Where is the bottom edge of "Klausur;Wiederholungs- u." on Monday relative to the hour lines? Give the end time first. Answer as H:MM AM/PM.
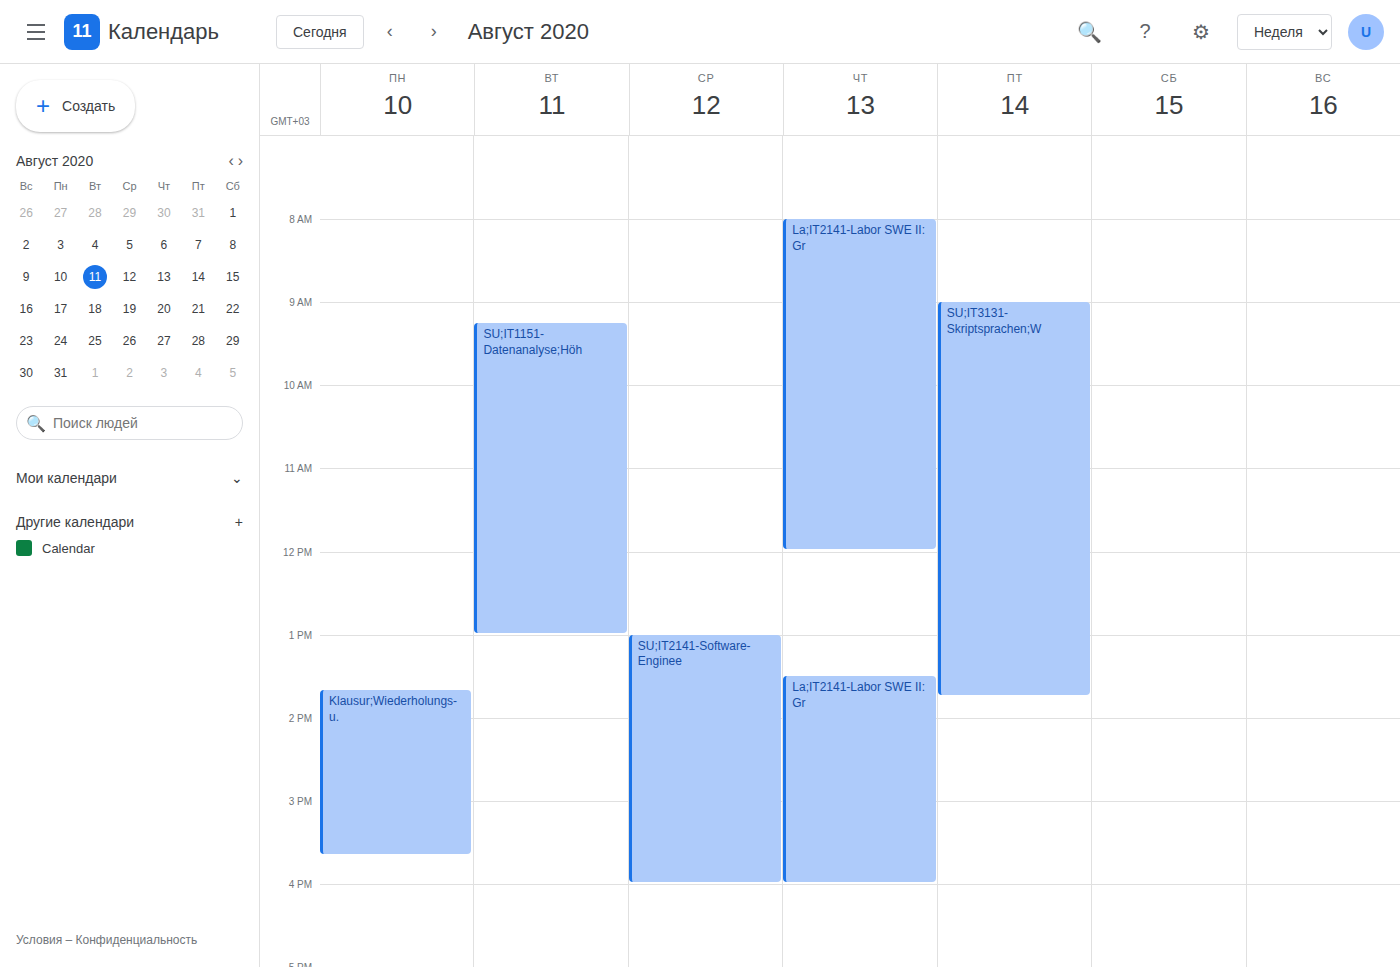
3:40 PM -- neither: 40 minutes below the 3 PM line and 20 minutes above the 4 PM line.